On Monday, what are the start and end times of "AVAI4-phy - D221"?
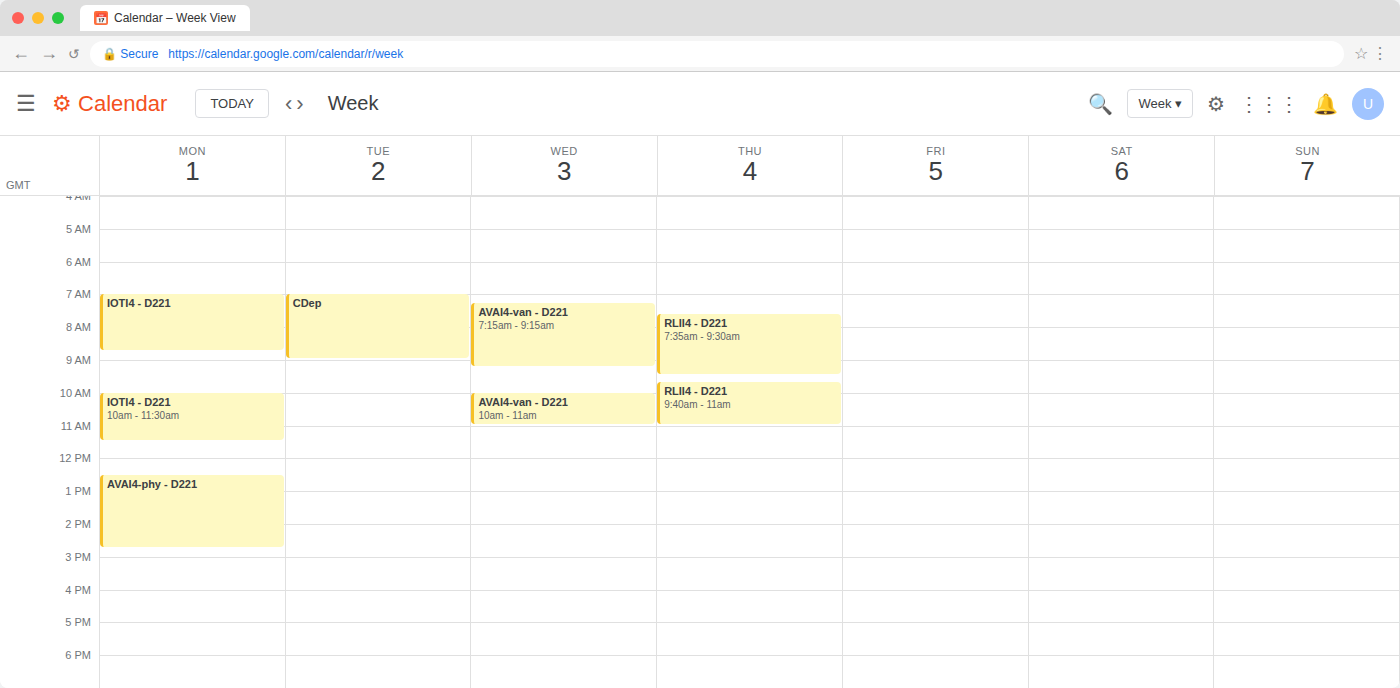
12:30 PM to 2:45 PM